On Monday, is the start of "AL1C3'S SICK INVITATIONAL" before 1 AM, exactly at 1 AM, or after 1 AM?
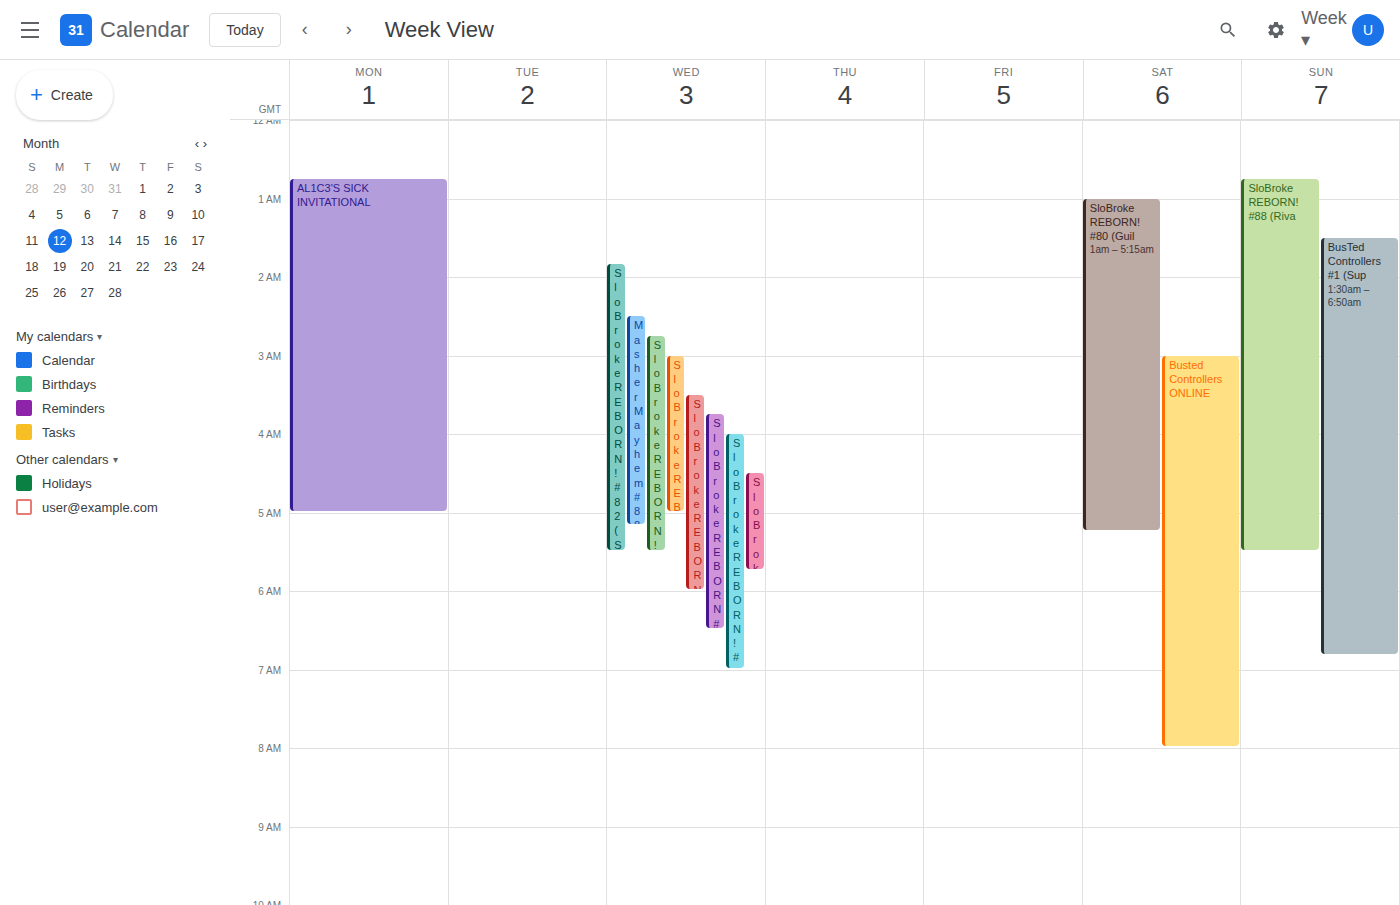
12:45 AM -- before 1 AM, 15 minutes above the 1 AM line.